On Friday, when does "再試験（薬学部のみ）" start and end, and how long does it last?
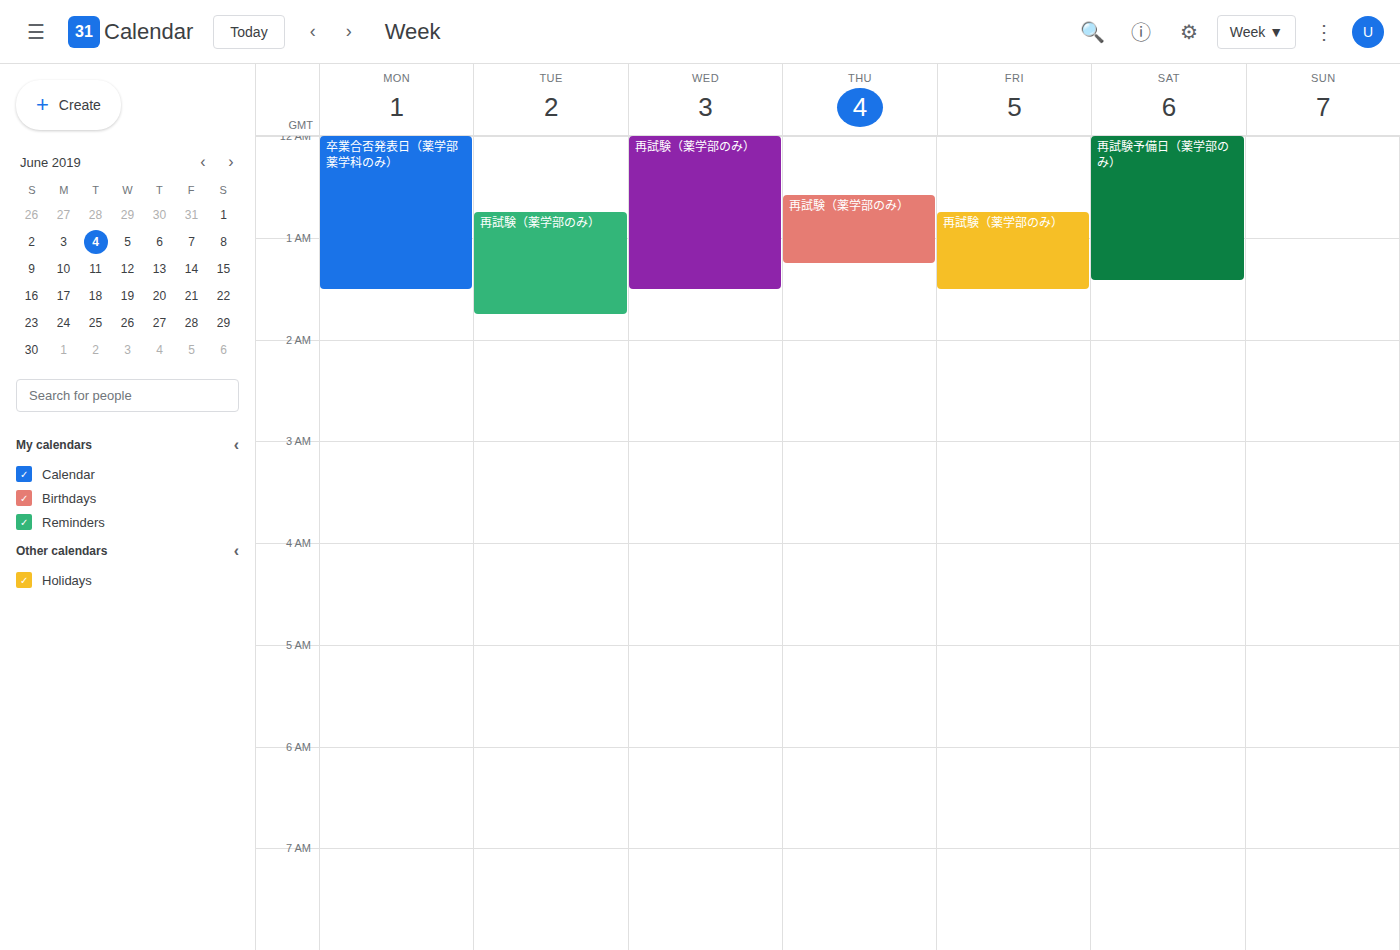
00:45 to 01:30, 45 minutes